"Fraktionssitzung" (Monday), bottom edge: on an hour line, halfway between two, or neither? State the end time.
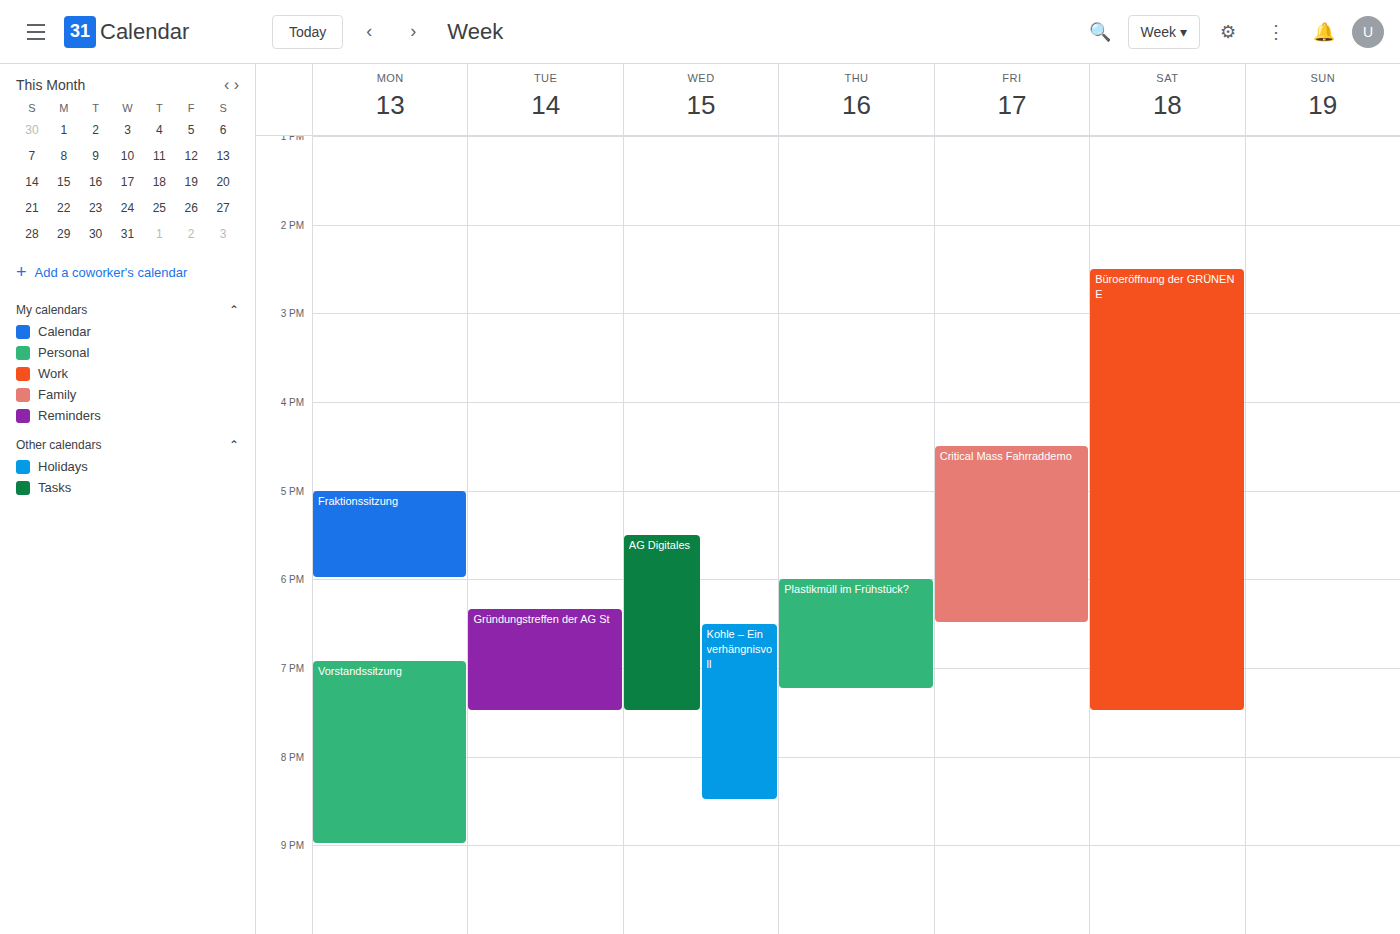
6:00 PM -- exactly on the 6 PM line.